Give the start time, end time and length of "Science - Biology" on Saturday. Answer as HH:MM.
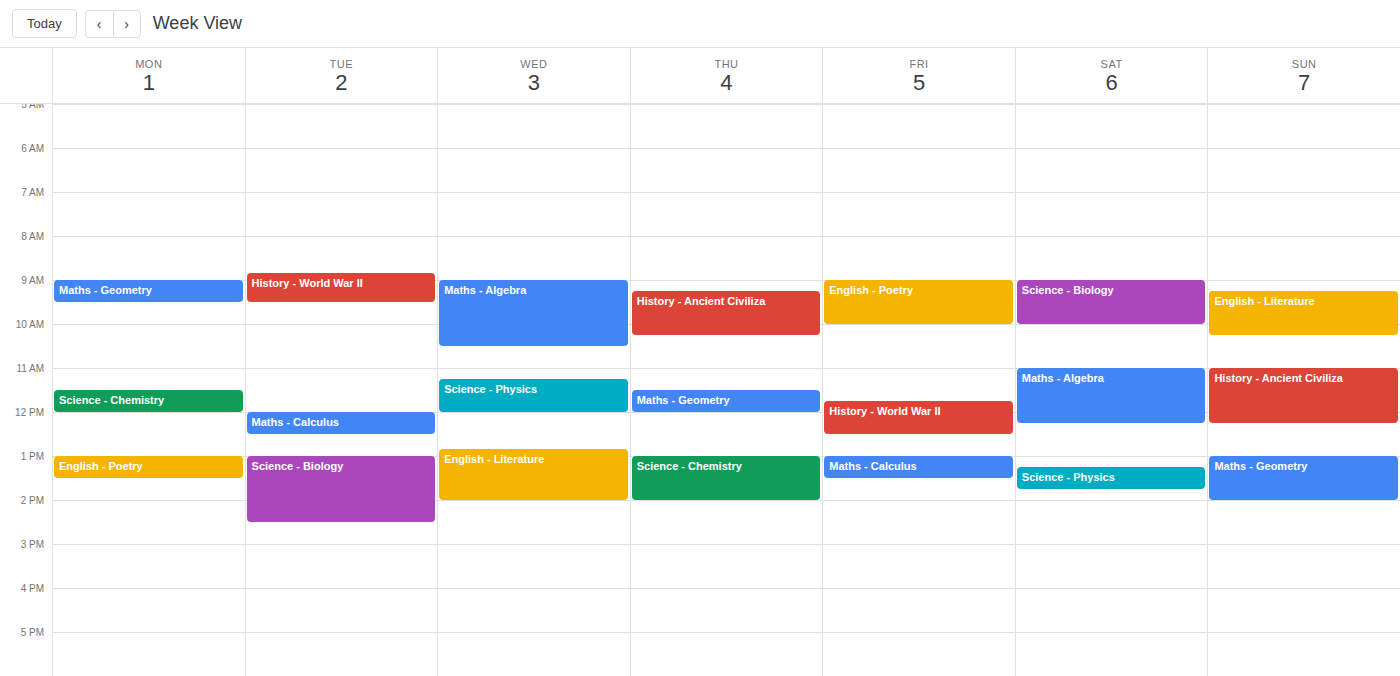
09:00 to 10:00, 1 hour